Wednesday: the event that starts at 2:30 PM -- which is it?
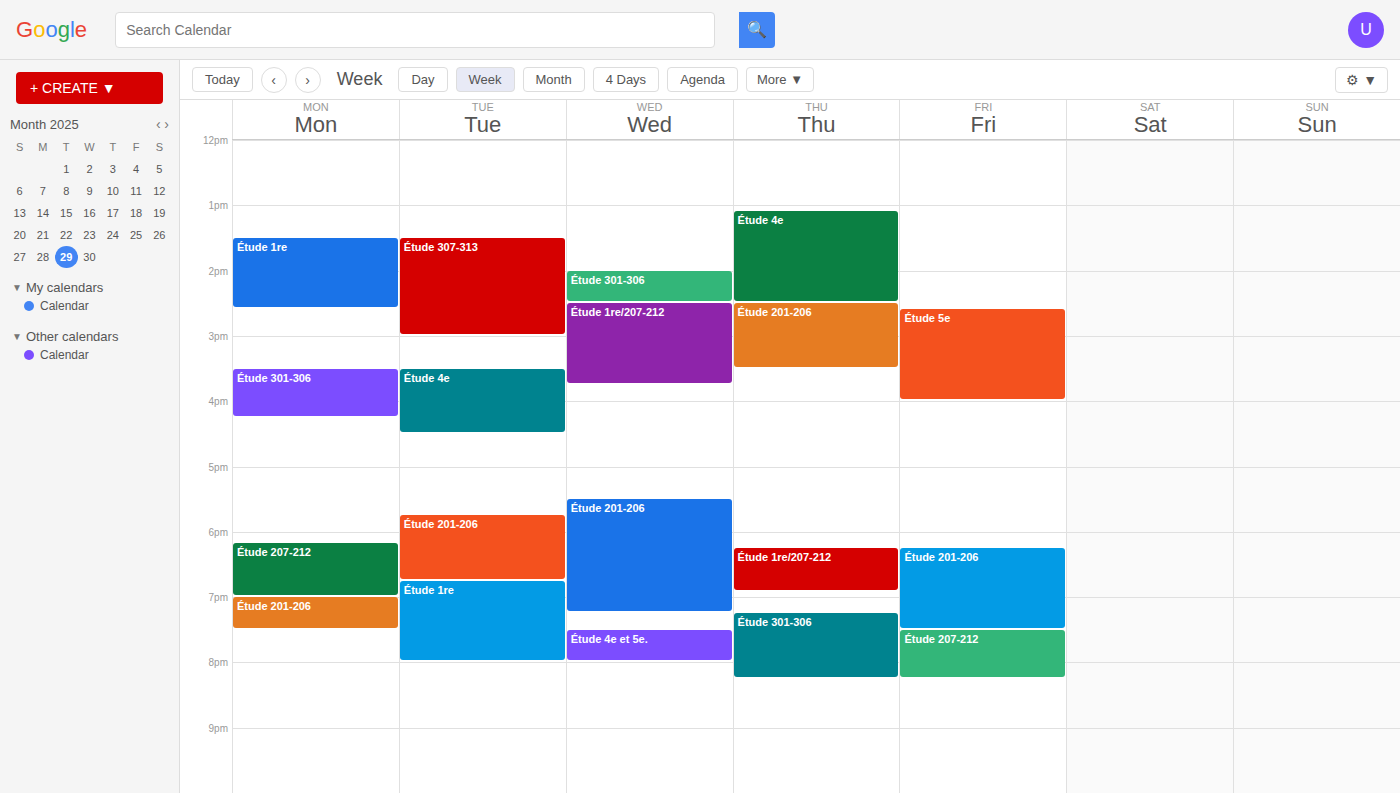
"Étude 1re/207-212"